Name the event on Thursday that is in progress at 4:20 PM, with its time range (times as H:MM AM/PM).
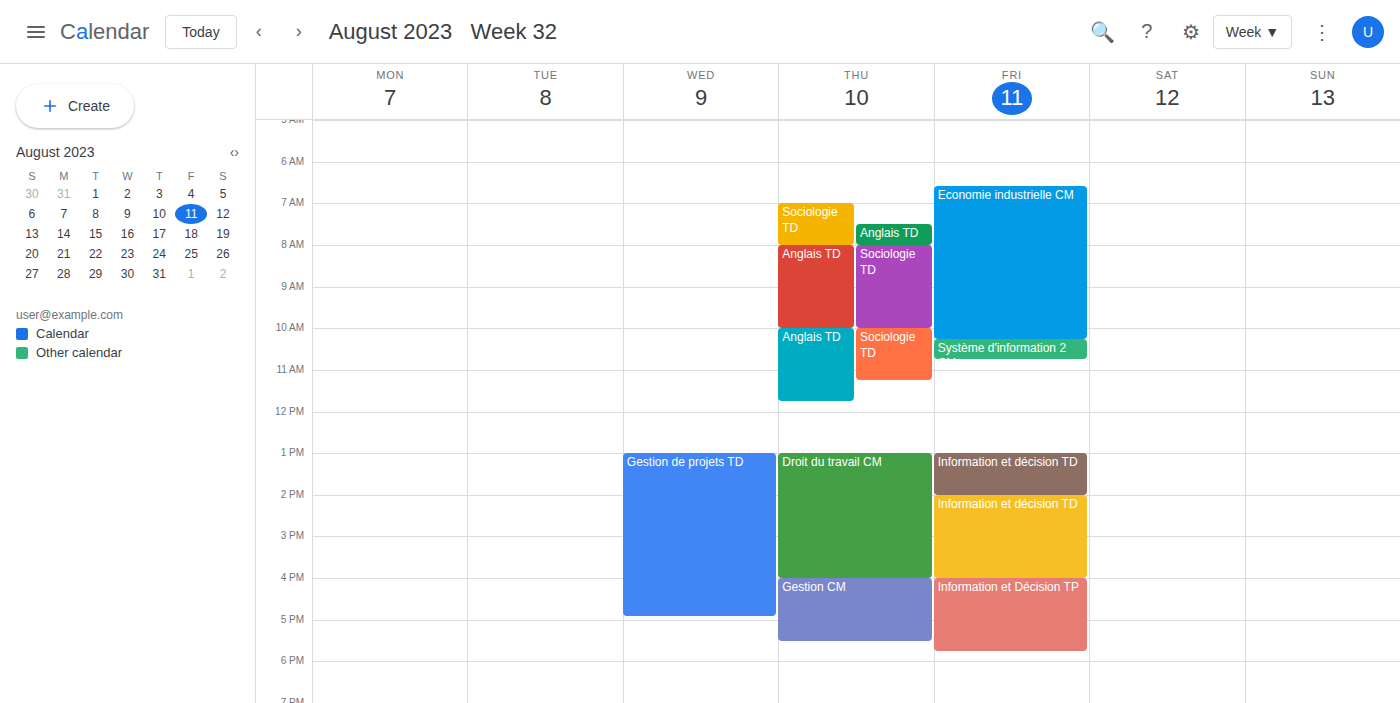
"Gestion CM", 4:00 PM to 5:30 PM